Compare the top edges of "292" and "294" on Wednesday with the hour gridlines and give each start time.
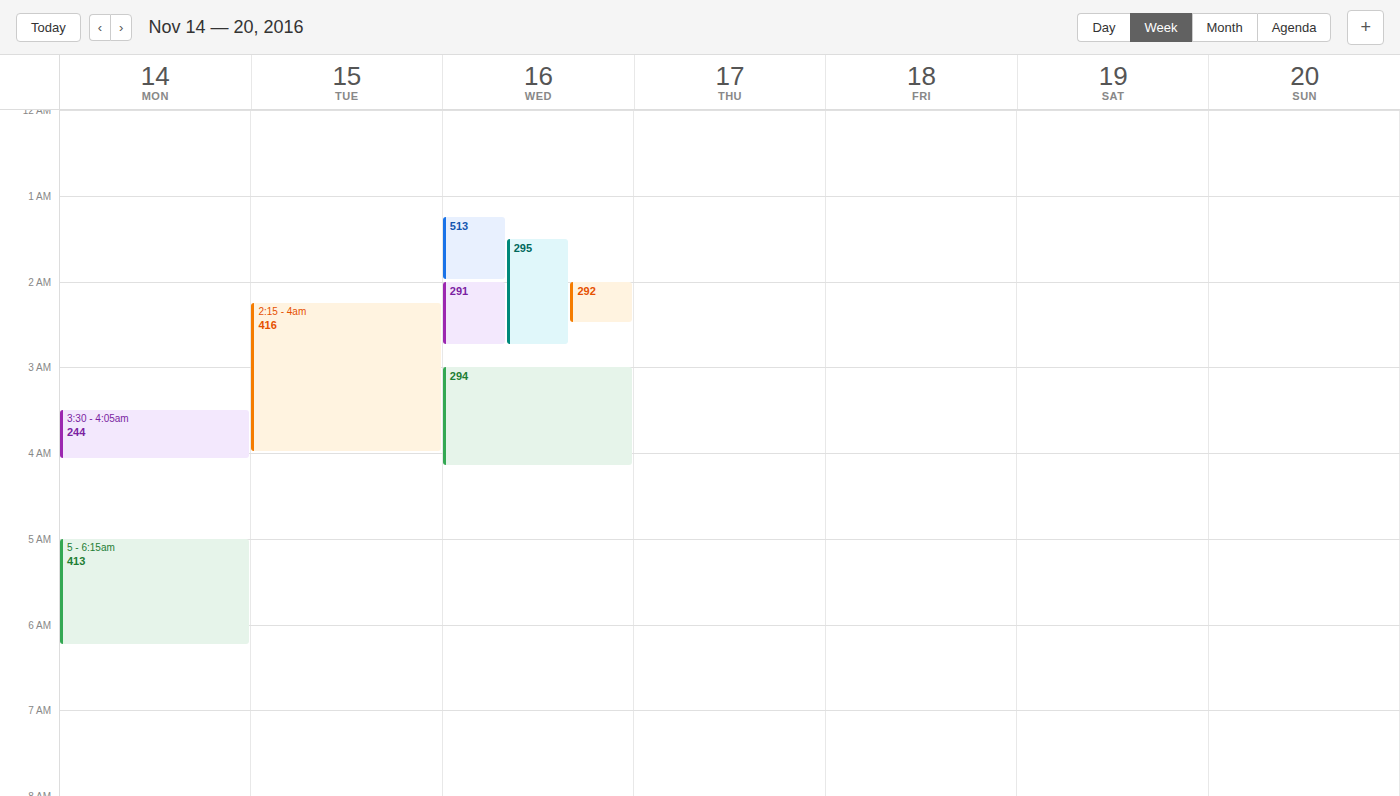
"292": 2:00 AM, exactly on the 2 AM line. "294": 3:00 AM, exactly on the 3 AM line.